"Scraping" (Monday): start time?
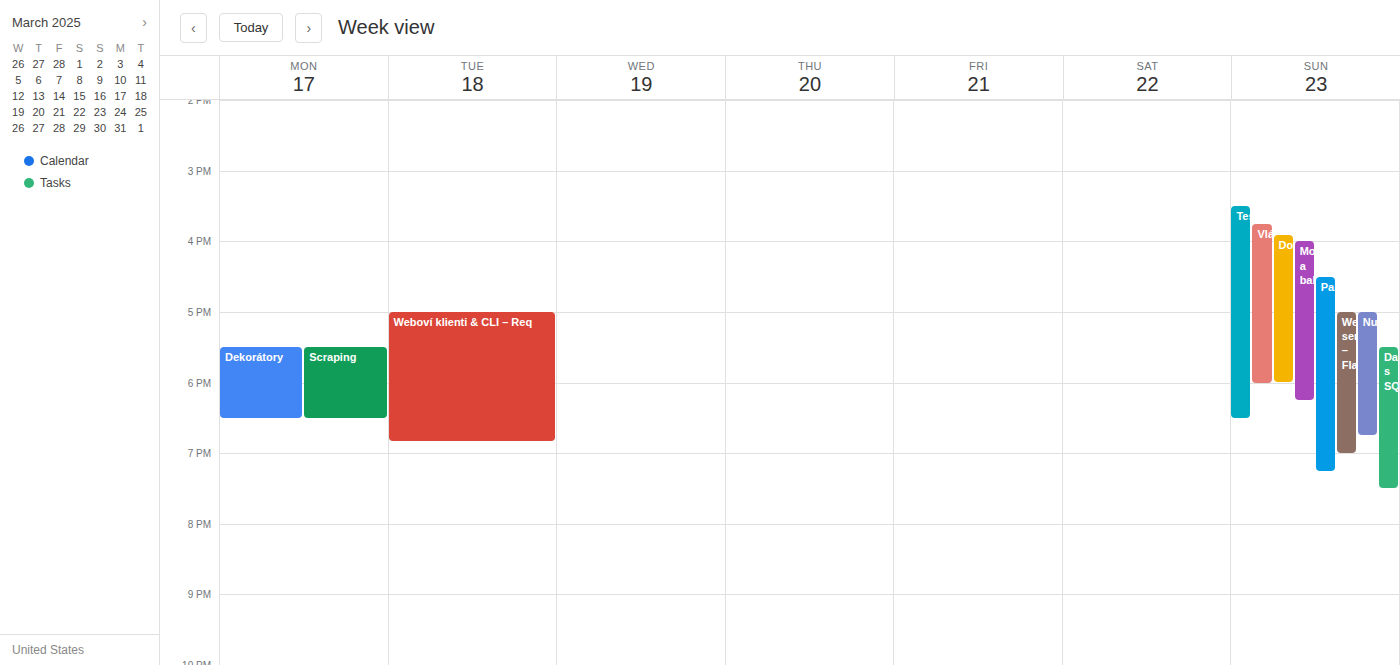
5:30 PM